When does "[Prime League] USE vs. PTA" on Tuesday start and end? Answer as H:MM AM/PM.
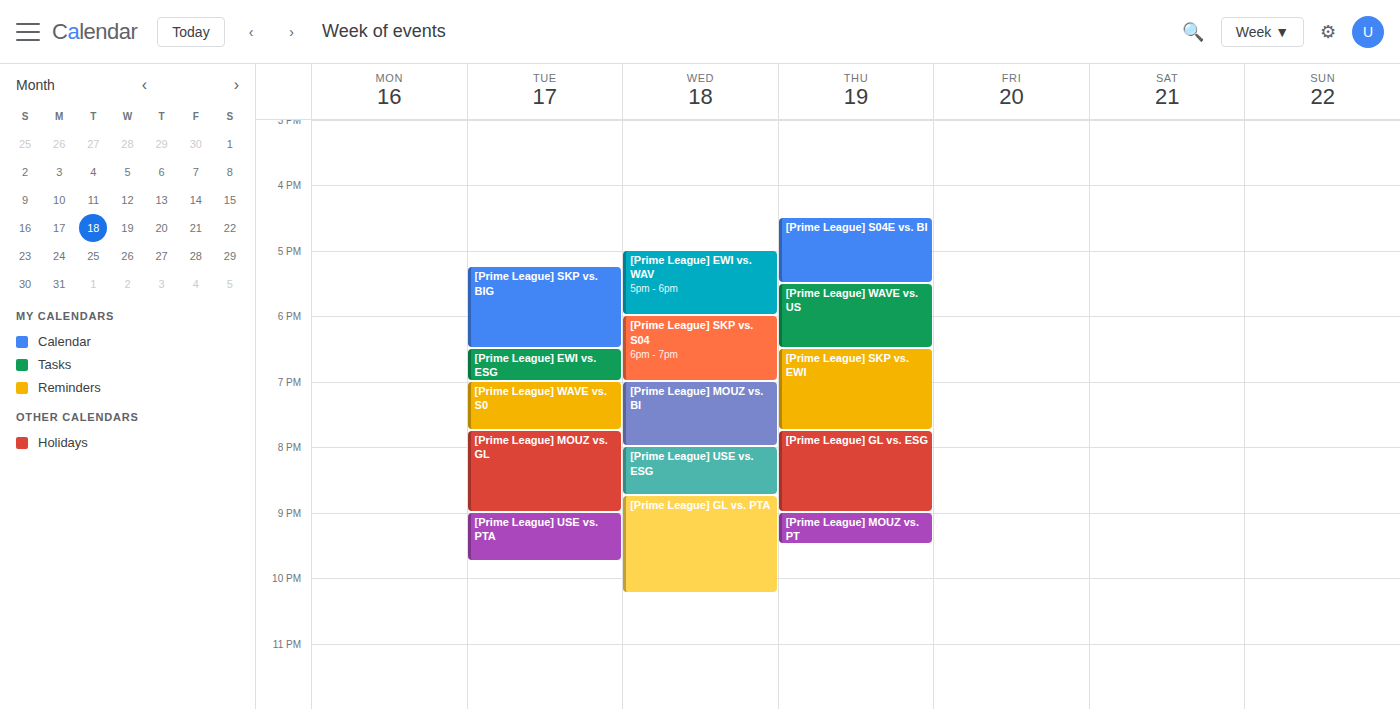
9:00 PM to 9:45 PM